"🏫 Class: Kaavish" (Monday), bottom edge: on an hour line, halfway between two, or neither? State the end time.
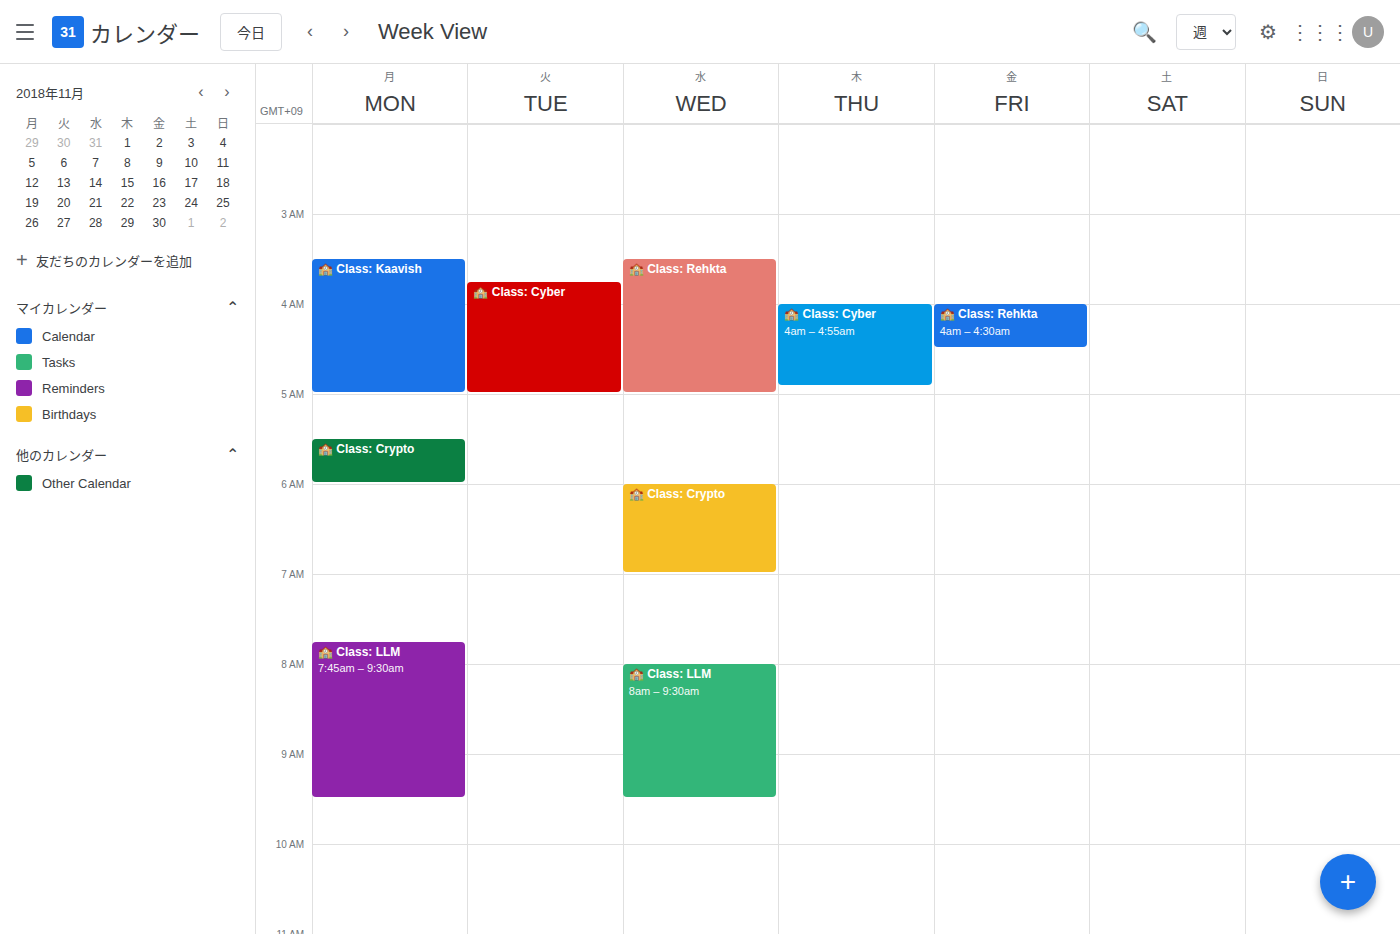
5:00 AM -- exactly on the 5 AM line.